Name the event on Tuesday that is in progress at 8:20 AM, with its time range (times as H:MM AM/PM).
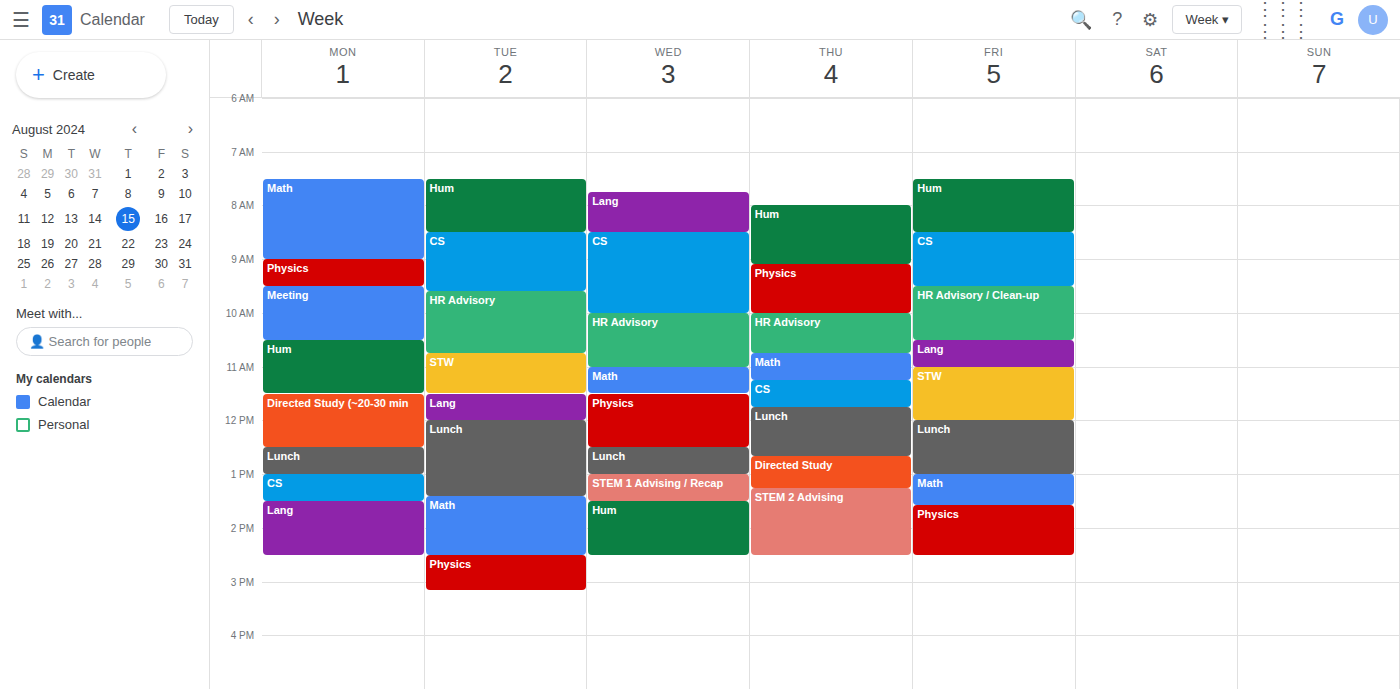
"Hum", 7:30 AM to 8:30 AM